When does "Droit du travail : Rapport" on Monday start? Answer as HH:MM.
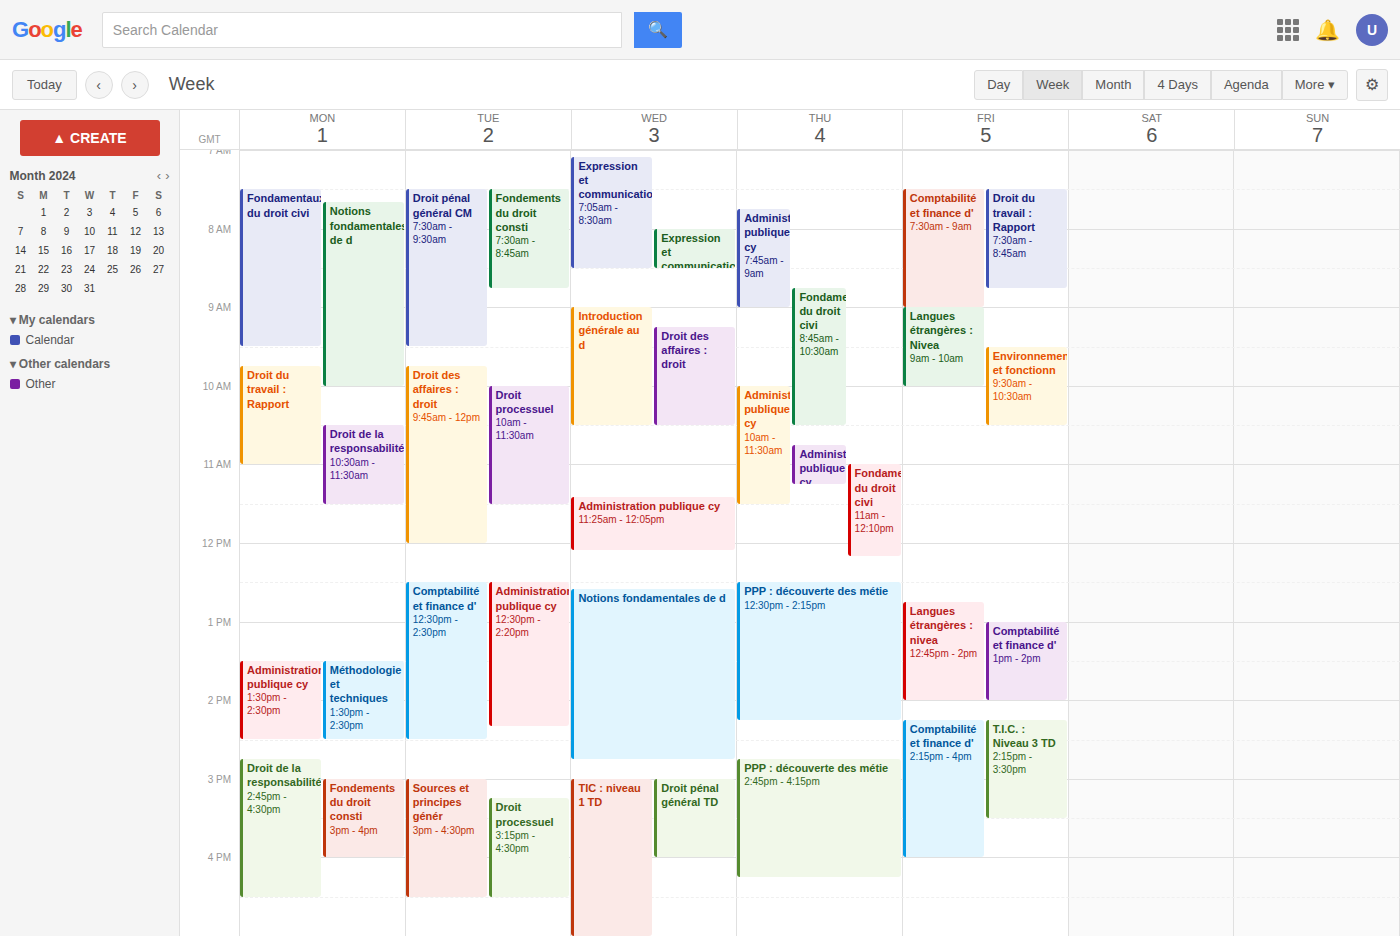
09:45